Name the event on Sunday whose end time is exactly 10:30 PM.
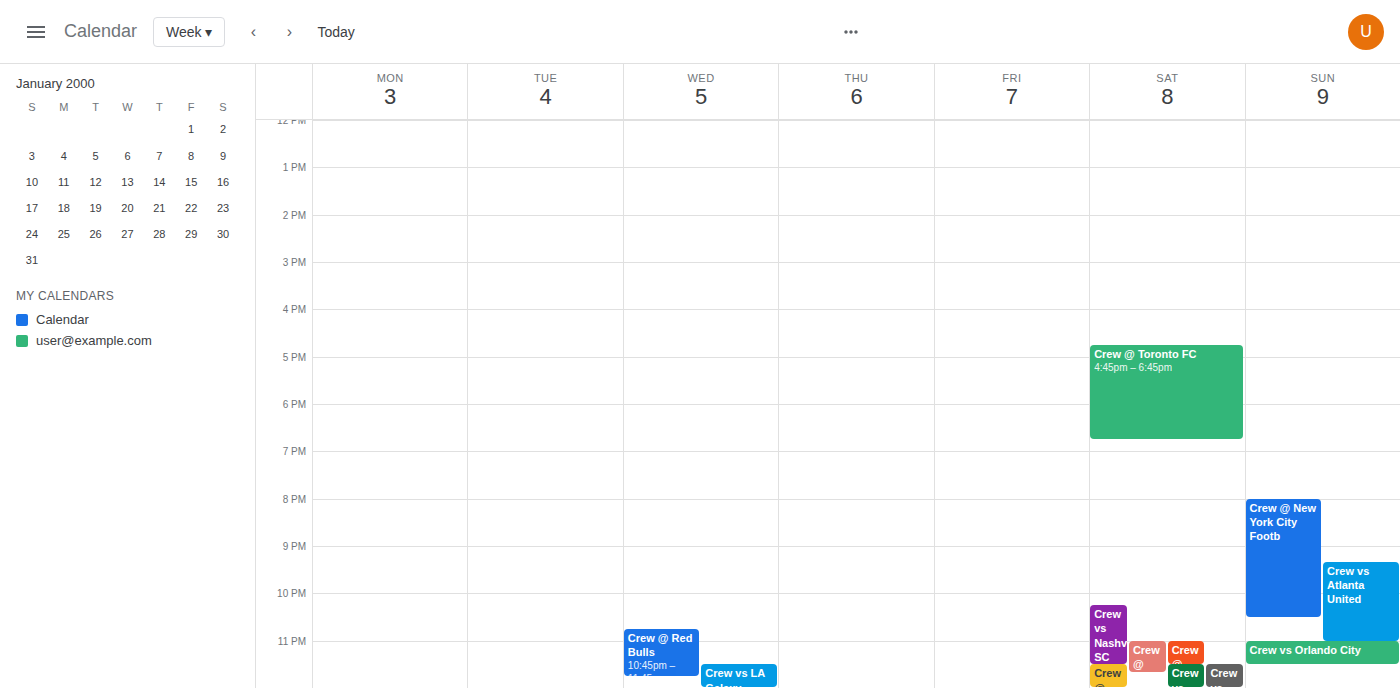
"Crew @ New York City Footb"